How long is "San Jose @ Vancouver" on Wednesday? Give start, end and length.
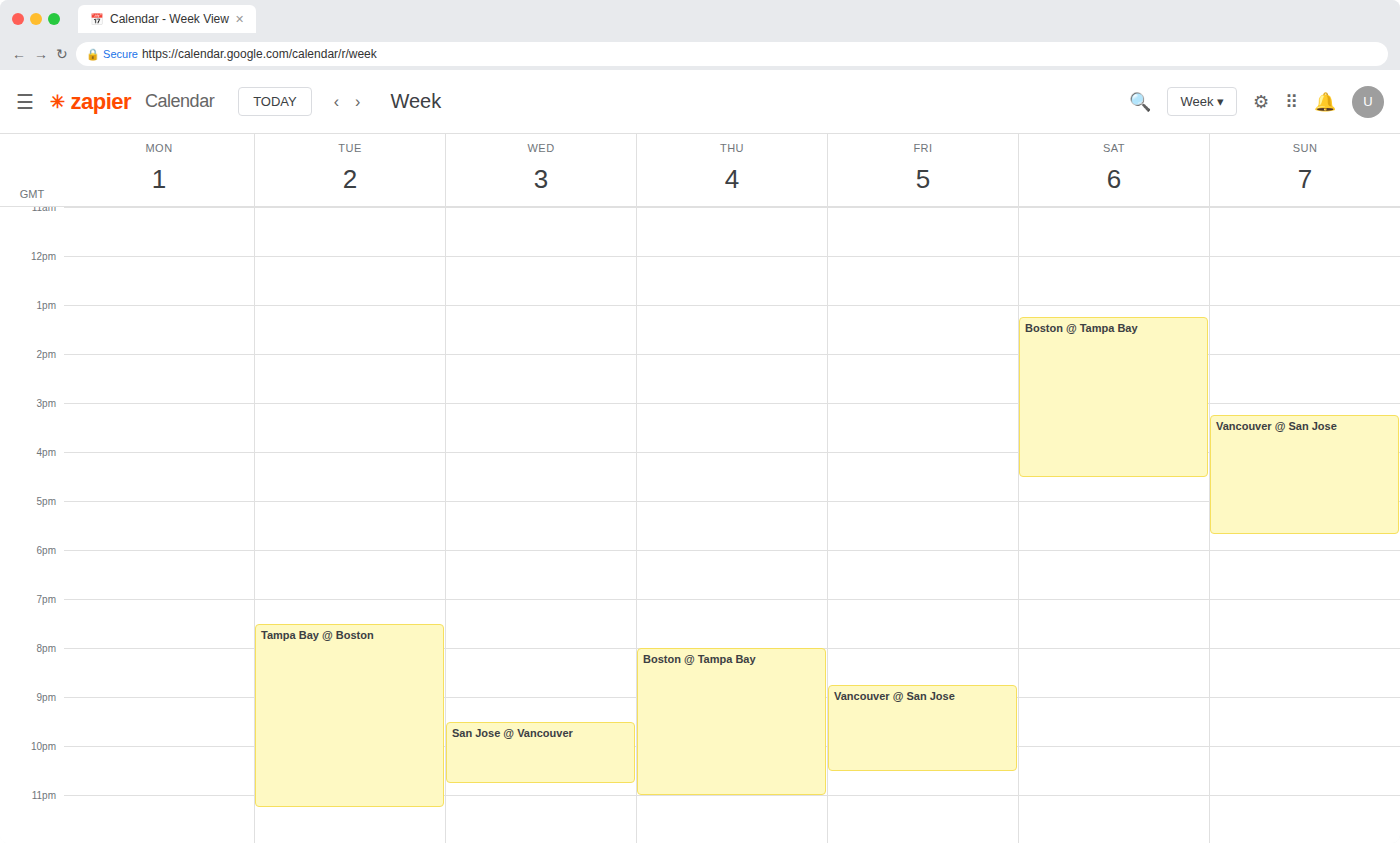
9:30 PM to 10:45 PM, 1 hour 15 minutes